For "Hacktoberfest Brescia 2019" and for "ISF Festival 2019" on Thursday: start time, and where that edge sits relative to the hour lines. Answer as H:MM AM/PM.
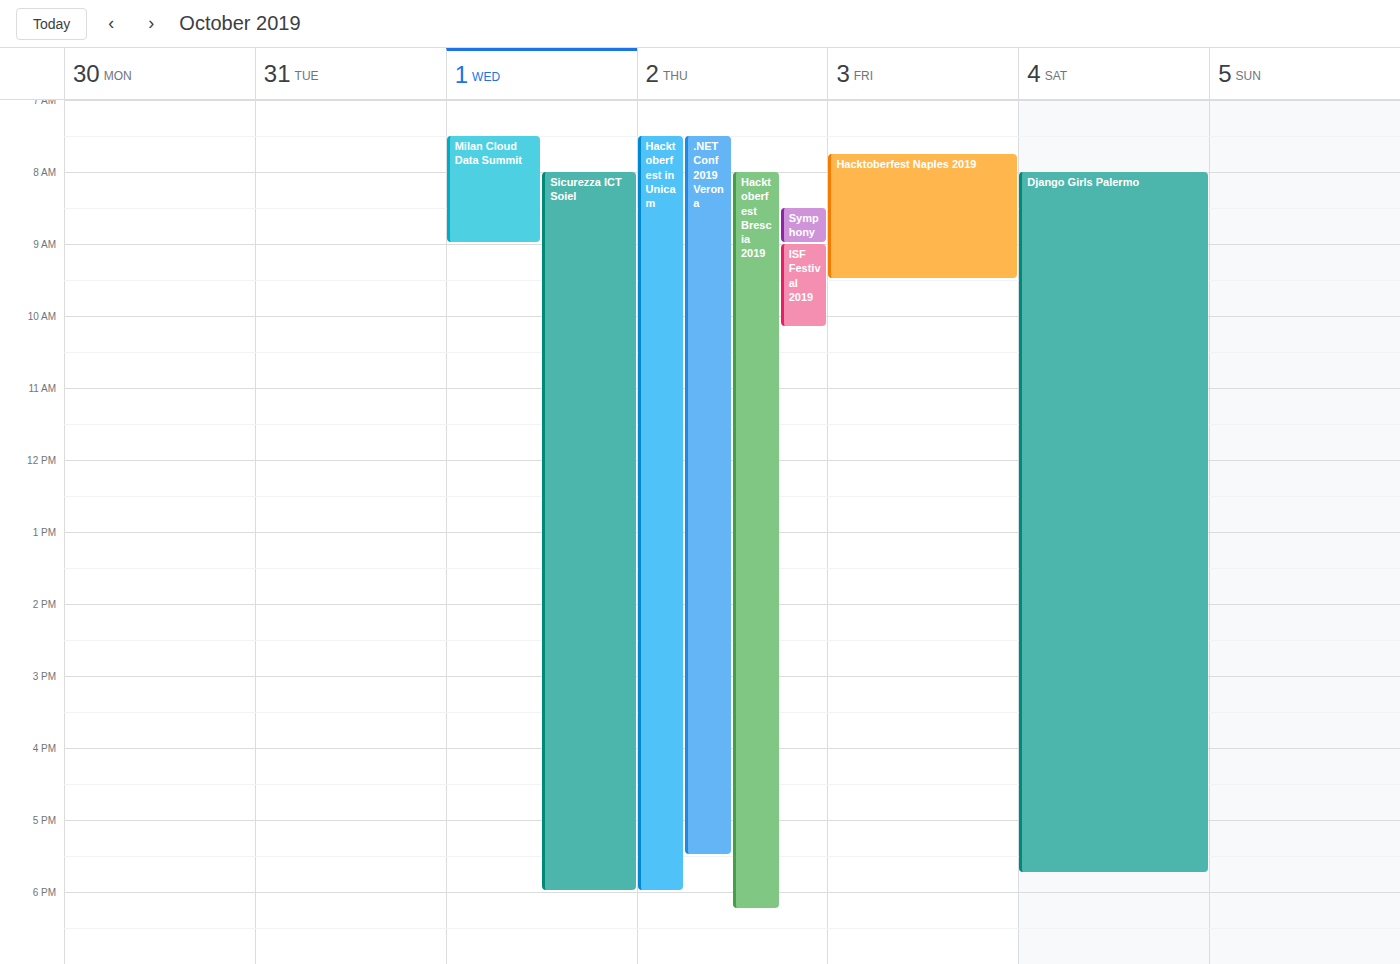
"Hacktoberfest Brescia 2019": 8:00 AM, exactly on the 8 AM line. "ISF Festival 2019": 9:00 AM, exactly on the 9 AM line.